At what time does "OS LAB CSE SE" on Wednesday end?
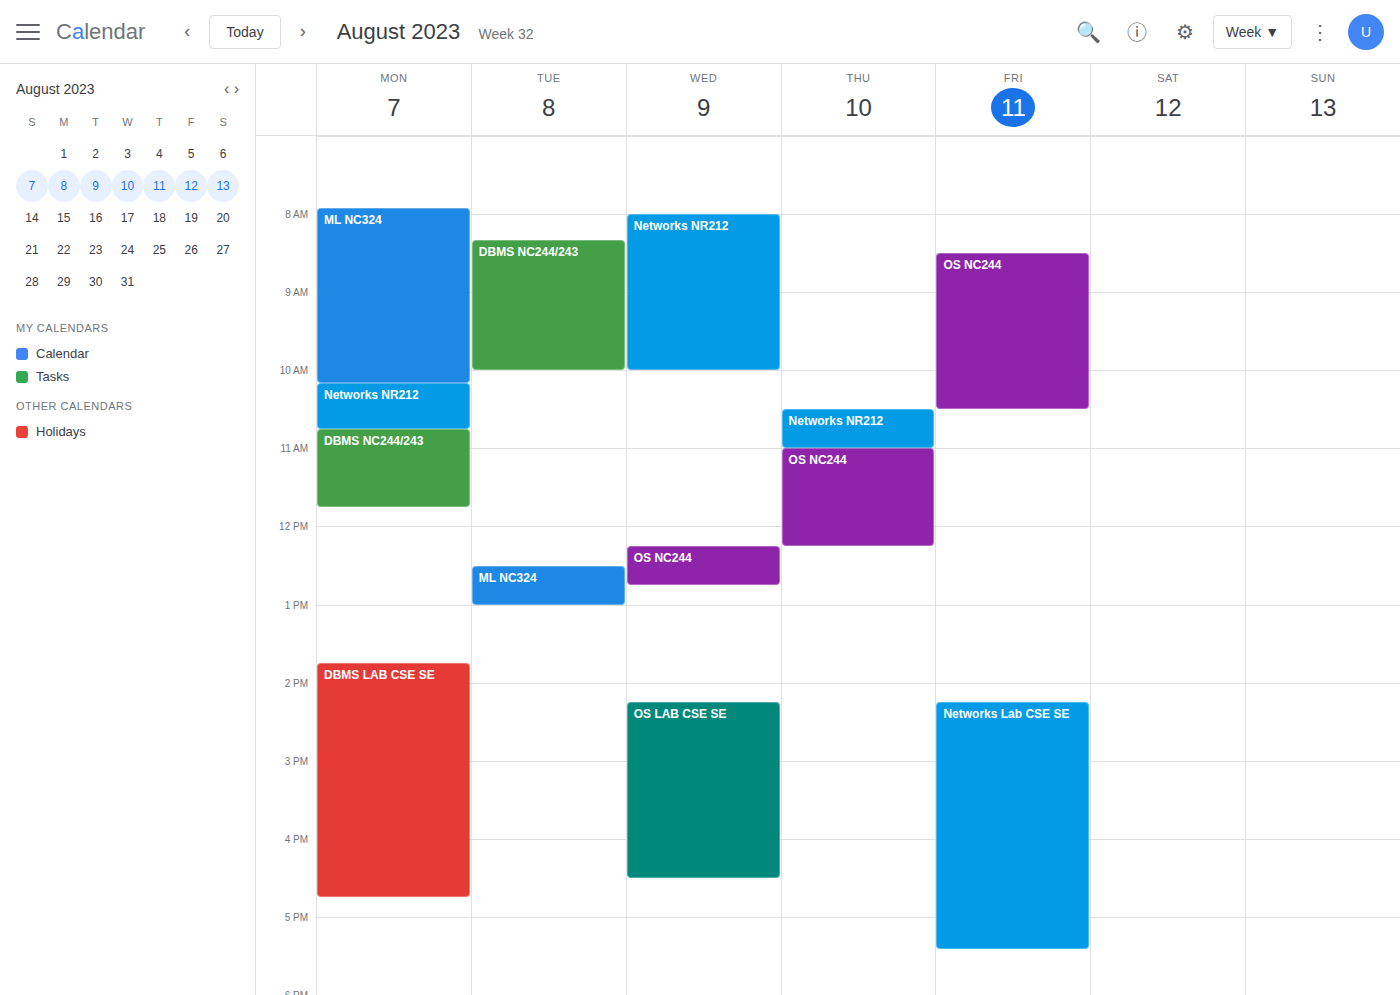
4:30 PM